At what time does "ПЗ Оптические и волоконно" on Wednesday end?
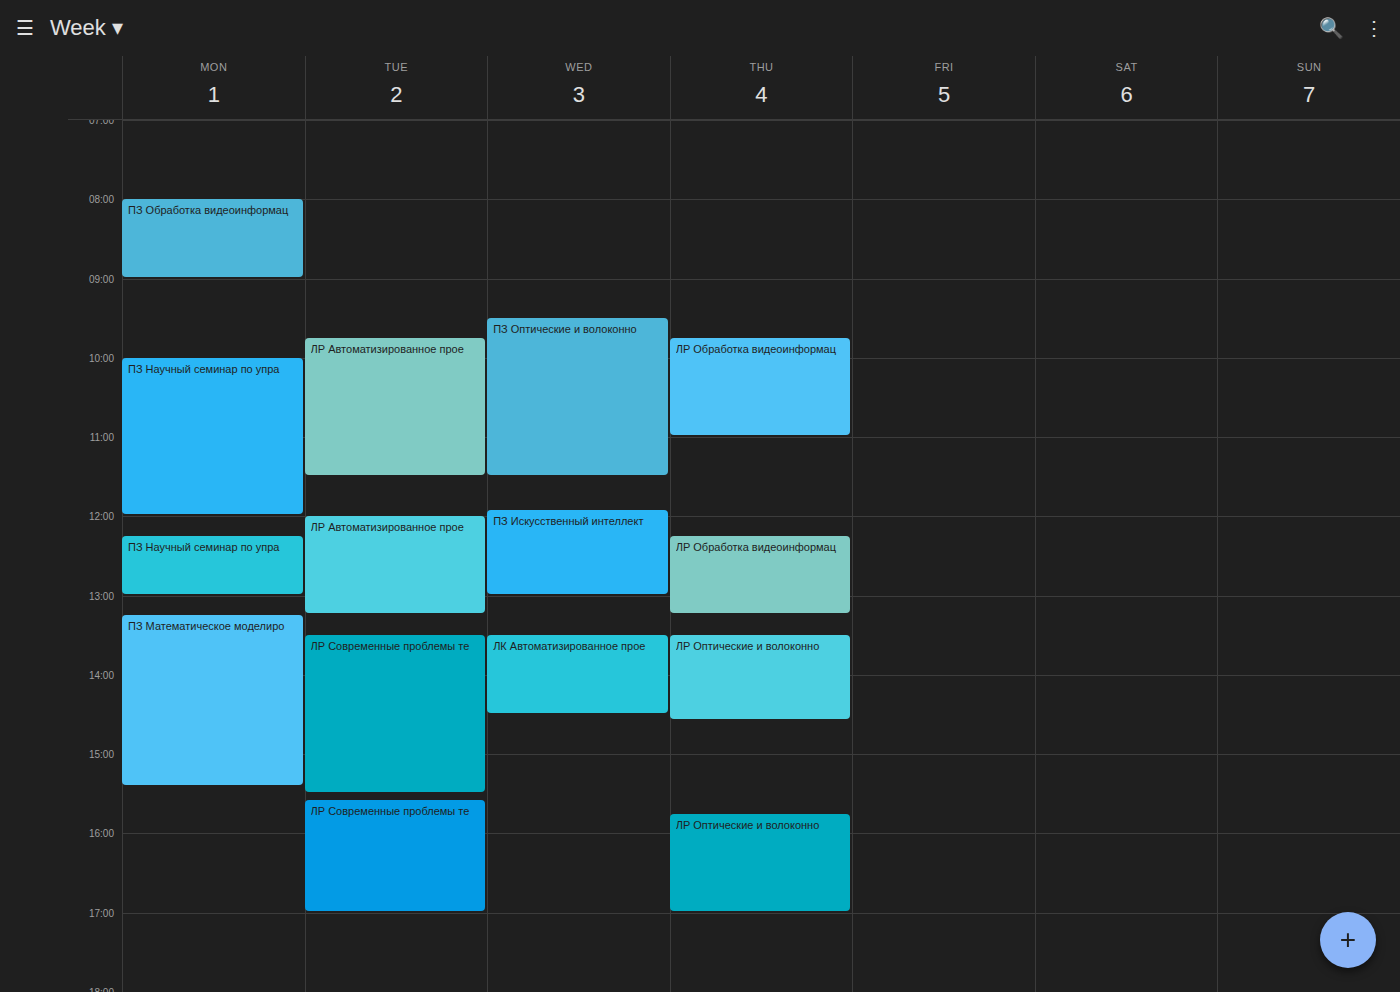
11:30 AM